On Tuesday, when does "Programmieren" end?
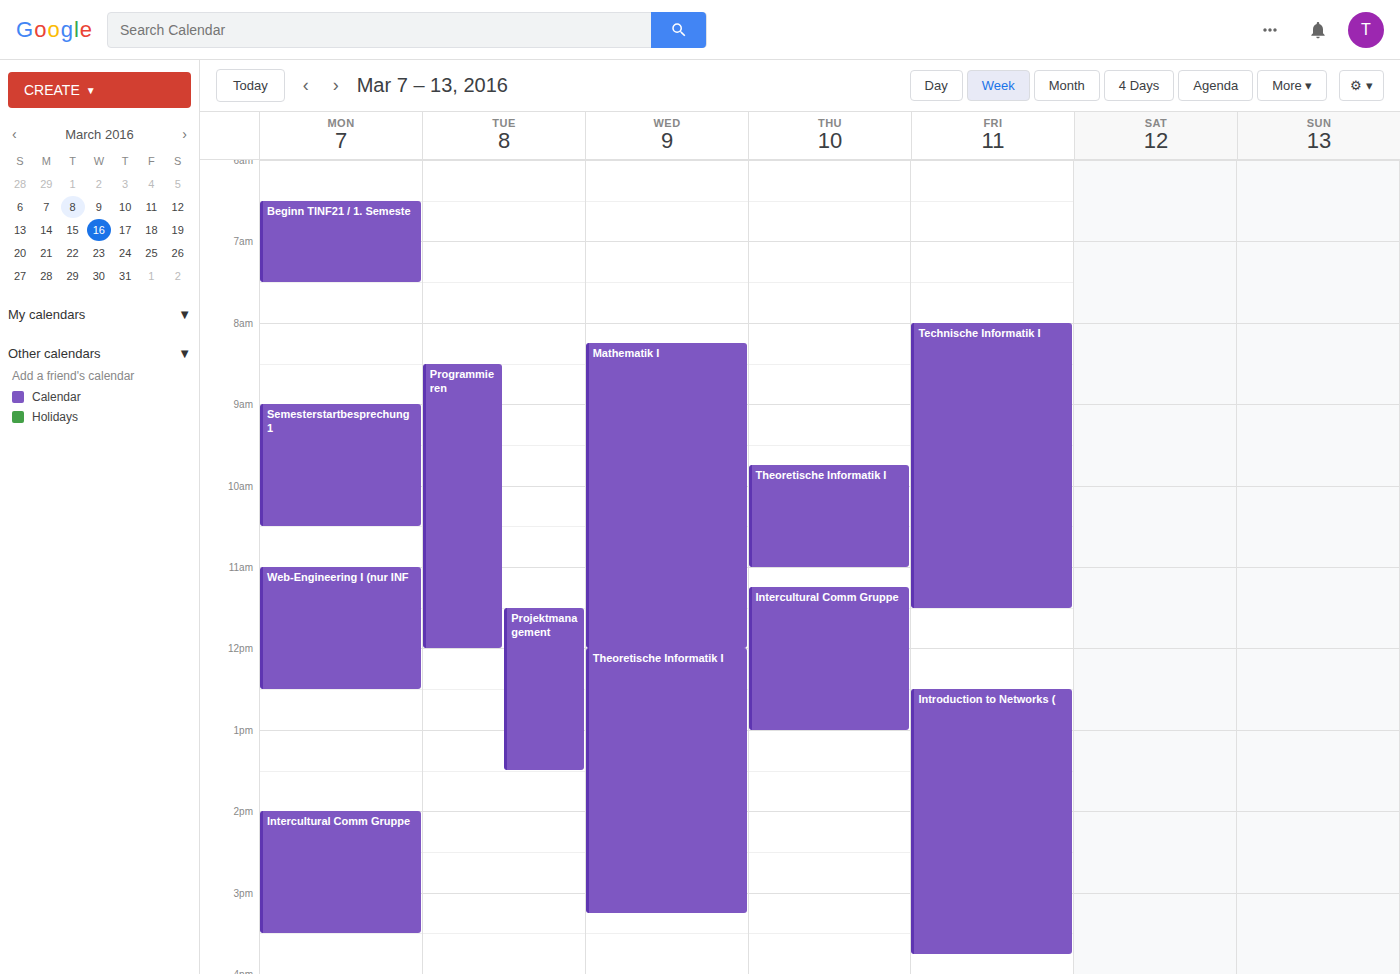
12:00 PM